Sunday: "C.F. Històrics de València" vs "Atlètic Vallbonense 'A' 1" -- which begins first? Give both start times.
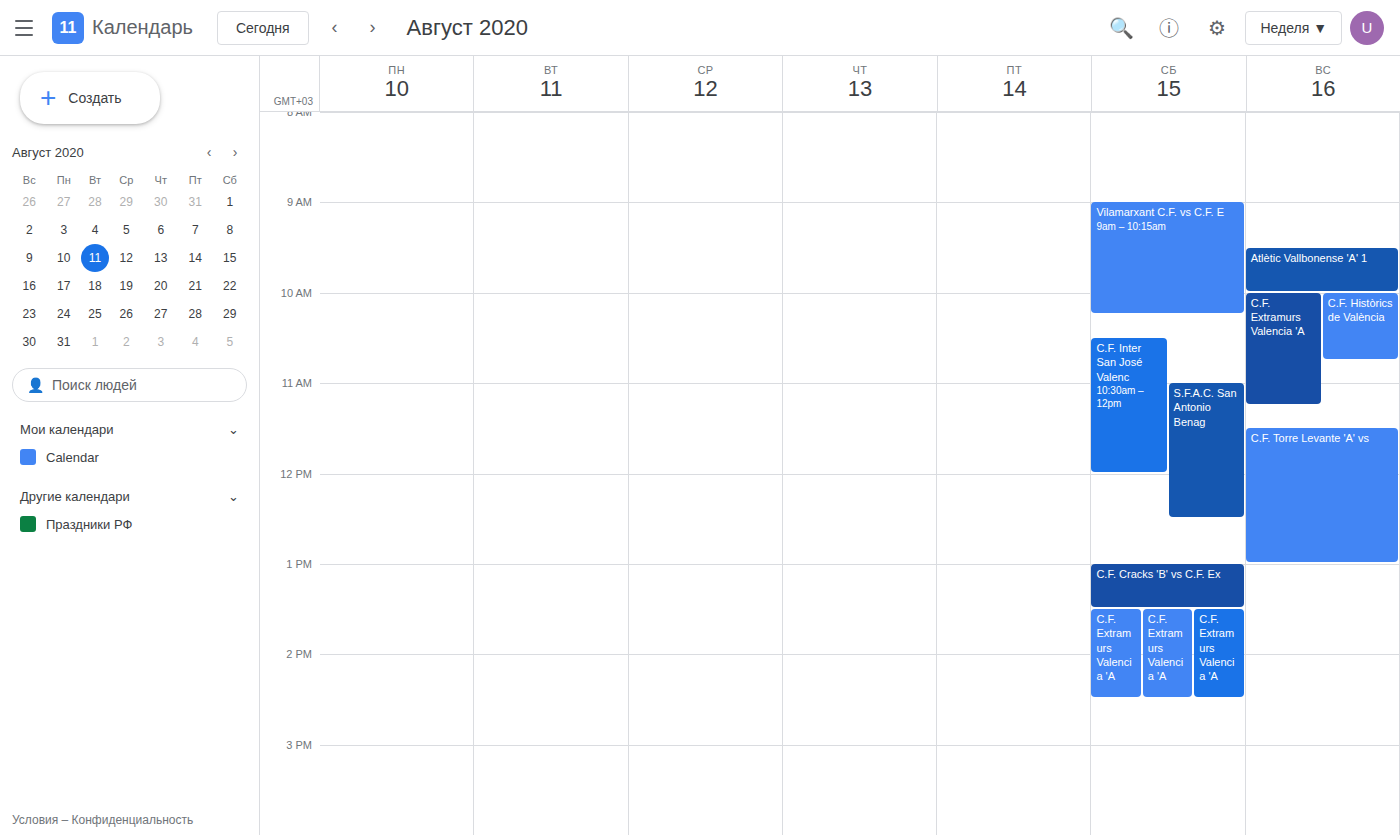
"Atlètic Vallbonense 'A' 1" 09:30; "C.F. Històrics de València" 10:00.